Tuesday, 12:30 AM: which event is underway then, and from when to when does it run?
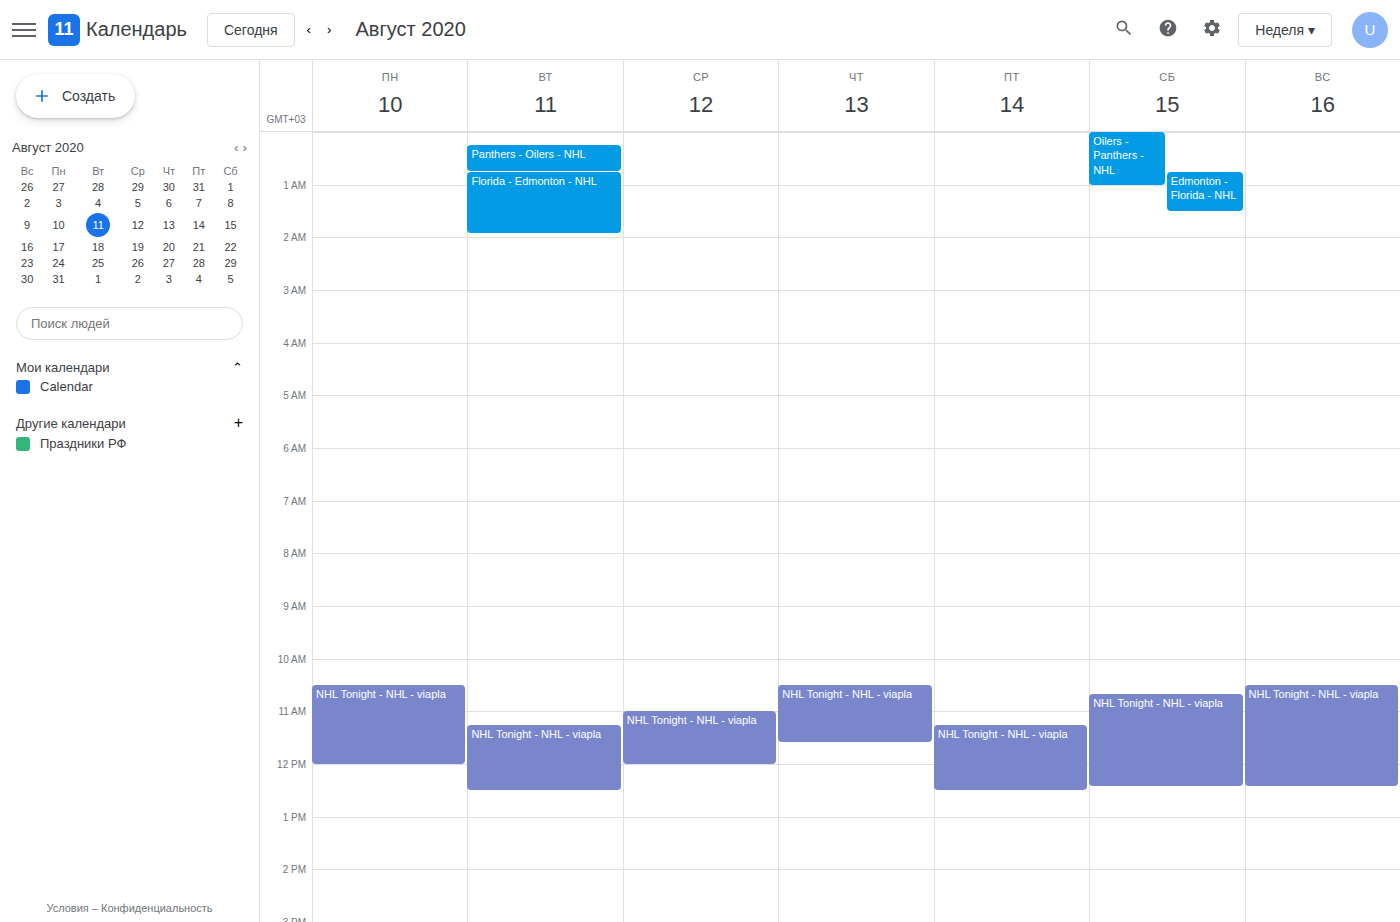
"Panthers - Oilers - NHL", 12:15 AM to 12:45 AM